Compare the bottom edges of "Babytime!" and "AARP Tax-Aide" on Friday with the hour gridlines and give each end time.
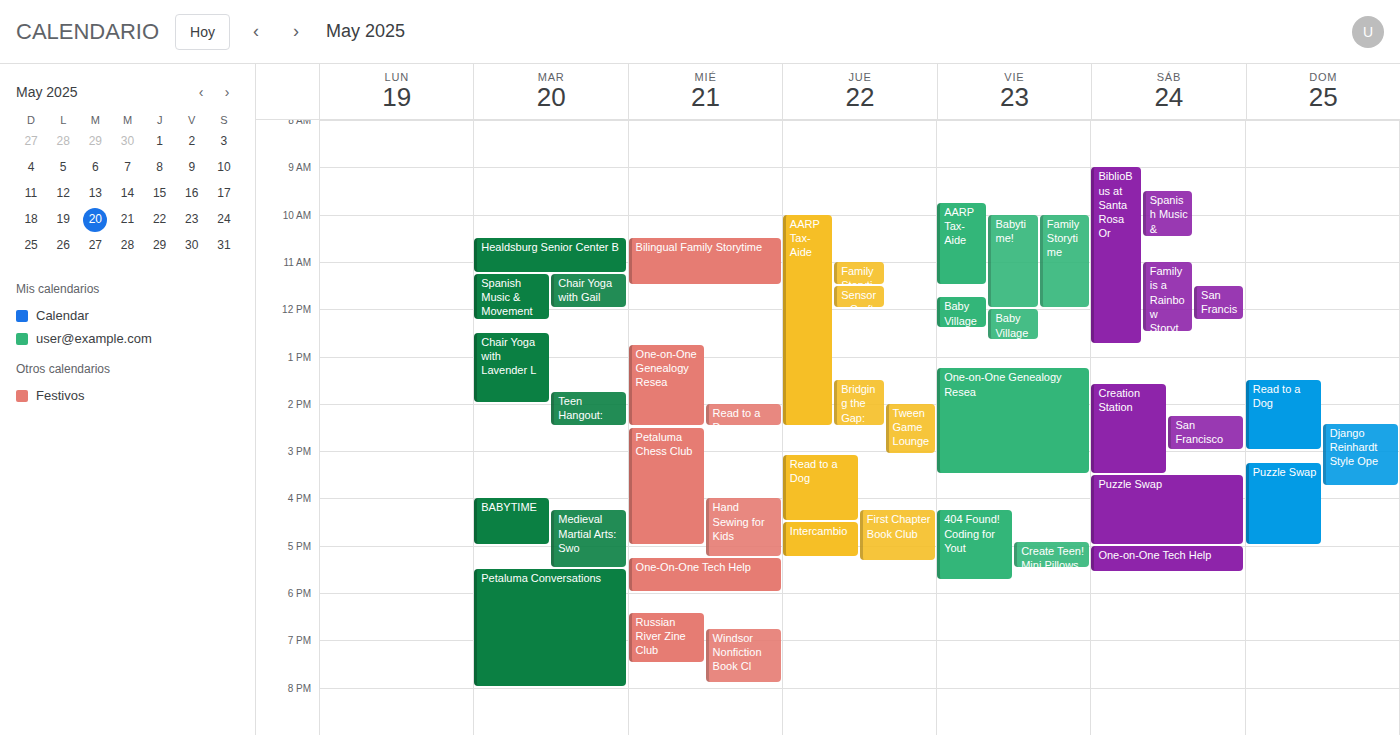
"Babytime!": 12:00 PM, exactly on the 12 PM line. "AARP Tax-Aide": 11:30 AM, halfway between the 11 AM and 12 PM lines.